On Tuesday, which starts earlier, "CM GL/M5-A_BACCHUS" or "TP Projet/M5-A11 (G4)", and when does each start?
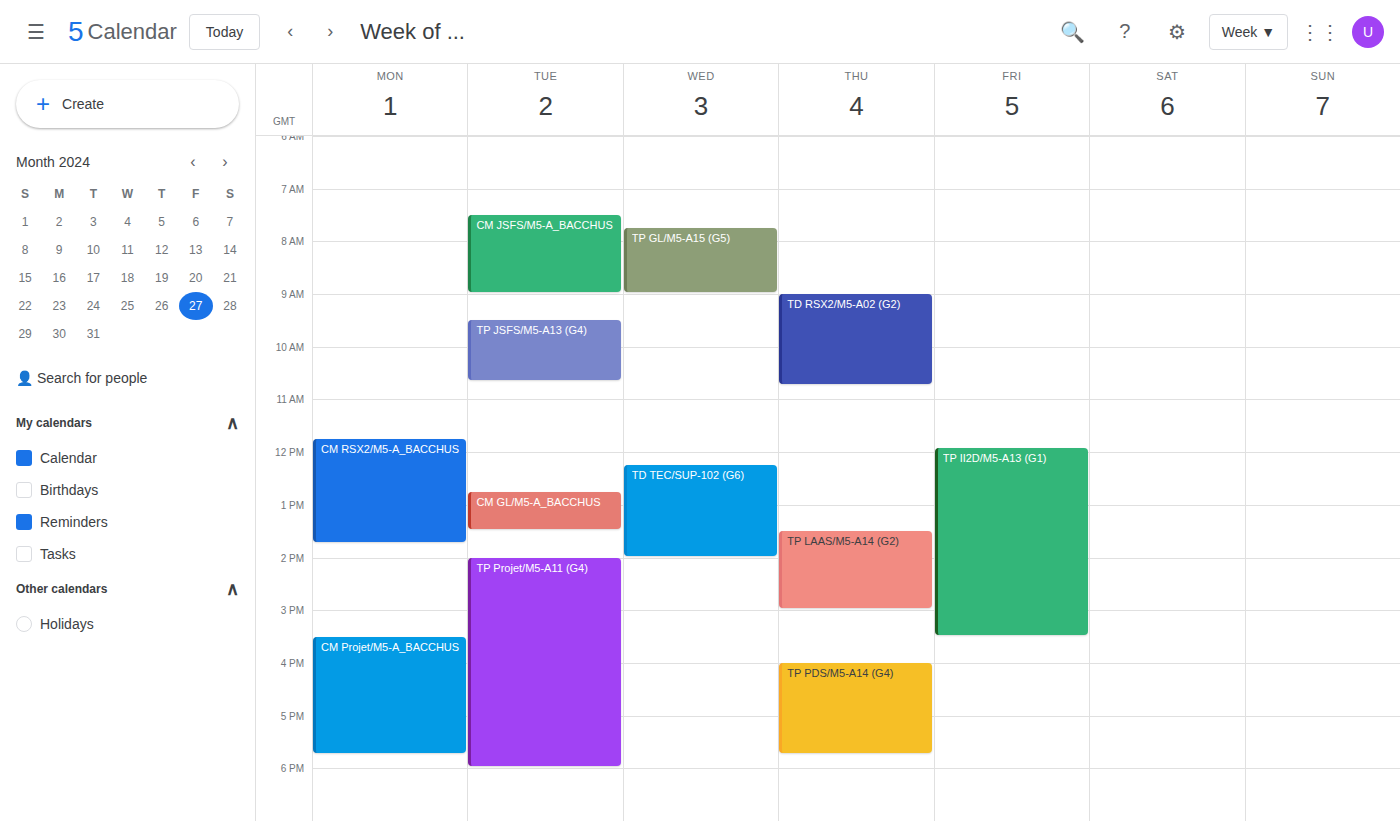
"CM GL/M5-A_BACCHUS" 12:45 PM; "TP Projet/M5-A11 (G4)" 2:00 PM.